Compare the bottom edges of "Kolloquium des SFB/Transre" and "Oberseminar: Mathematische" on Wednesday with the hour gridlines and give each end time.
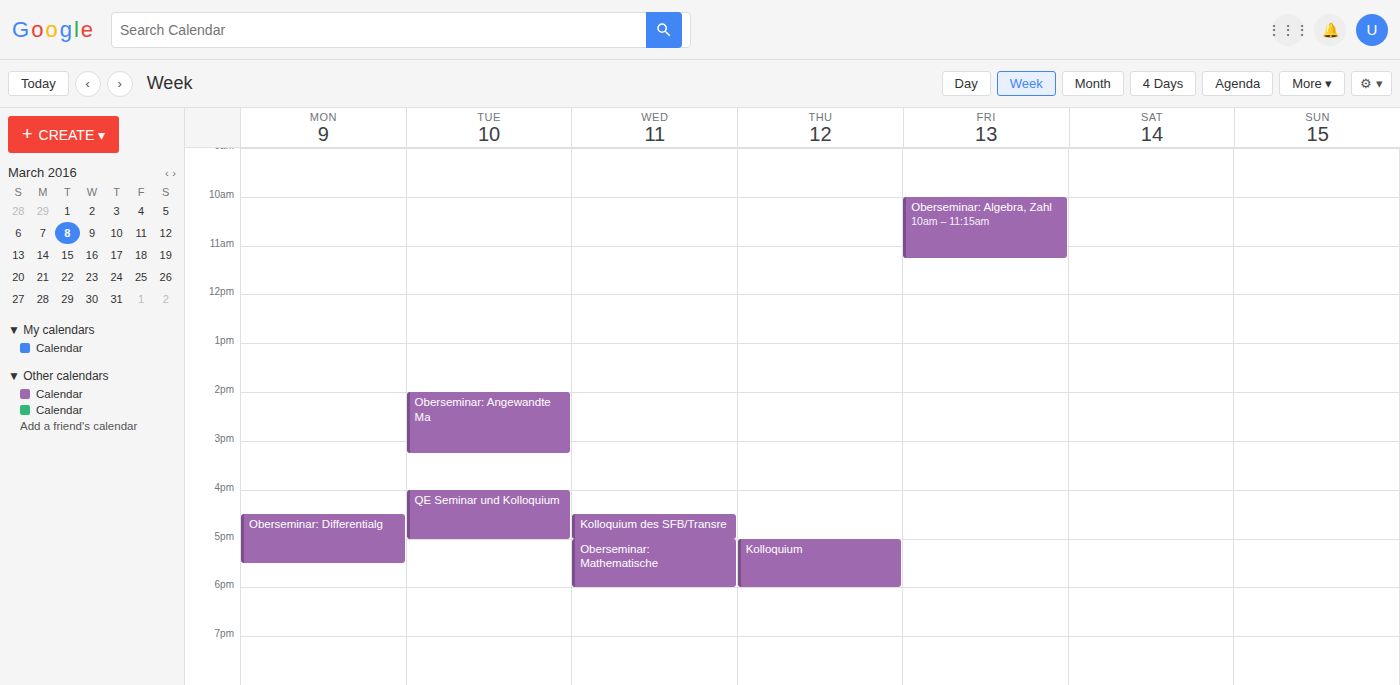
"Kolloquium des SFB/Transre": 5:00 PM, exactly on the 5 PM line. "Oberseminar: Mathematische": 6:00 PM, exactly on the 6 PM line.